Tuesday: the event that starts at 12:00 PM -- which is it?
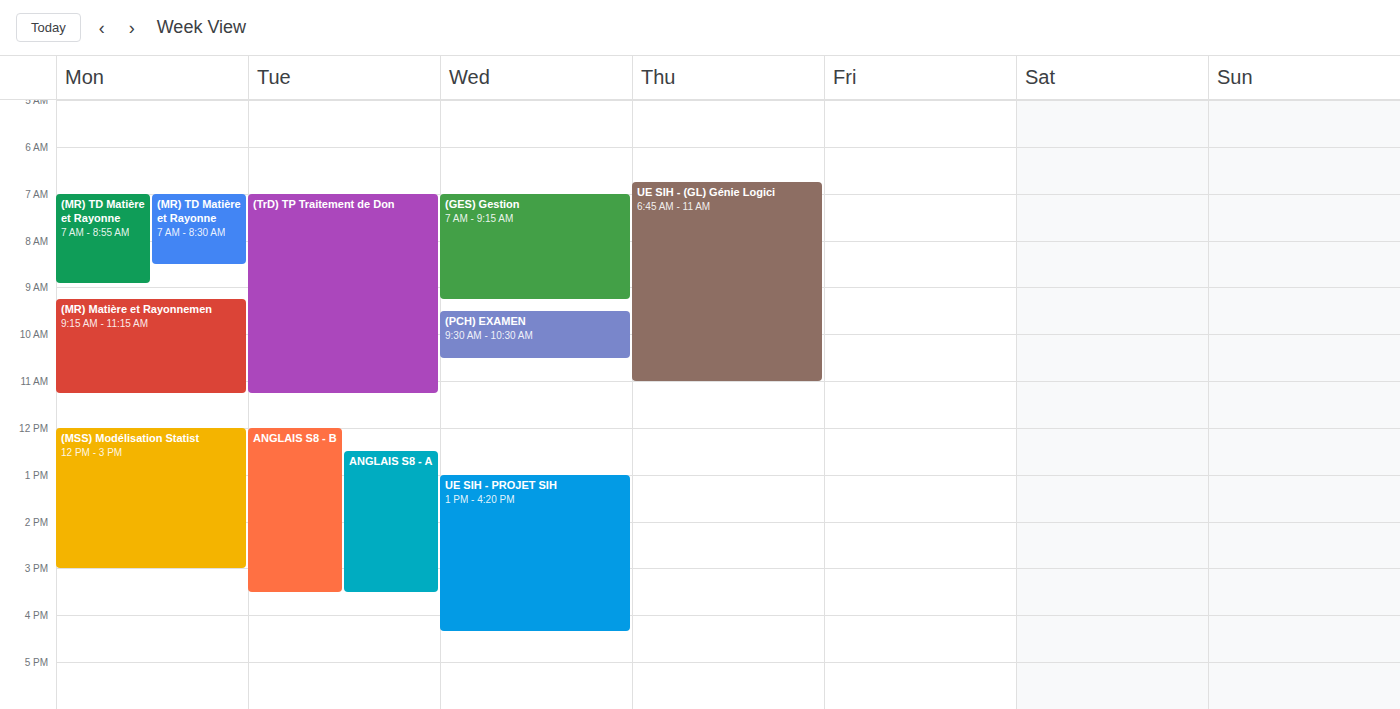
"ANGLAIS S8 - B"